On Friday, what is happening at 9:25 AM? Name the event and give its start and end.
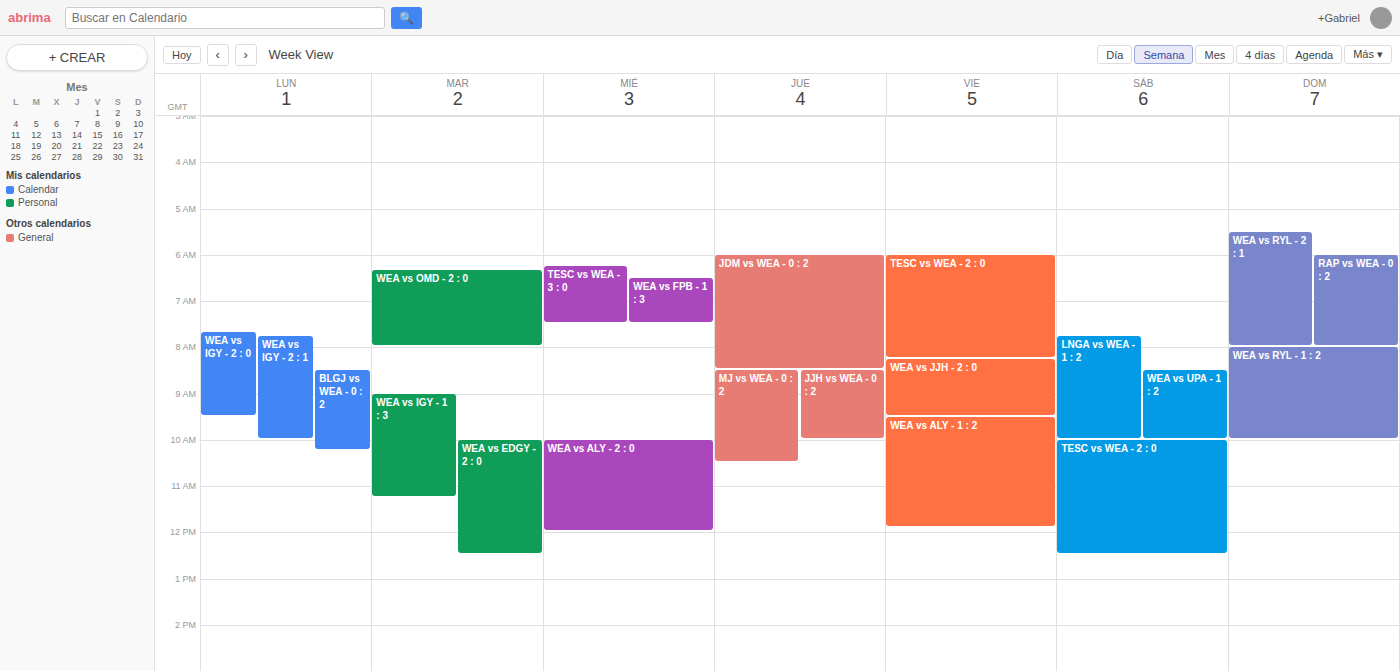
"WEA vs JJH - 2 : 0", 8:15 AM to 9:30 AM